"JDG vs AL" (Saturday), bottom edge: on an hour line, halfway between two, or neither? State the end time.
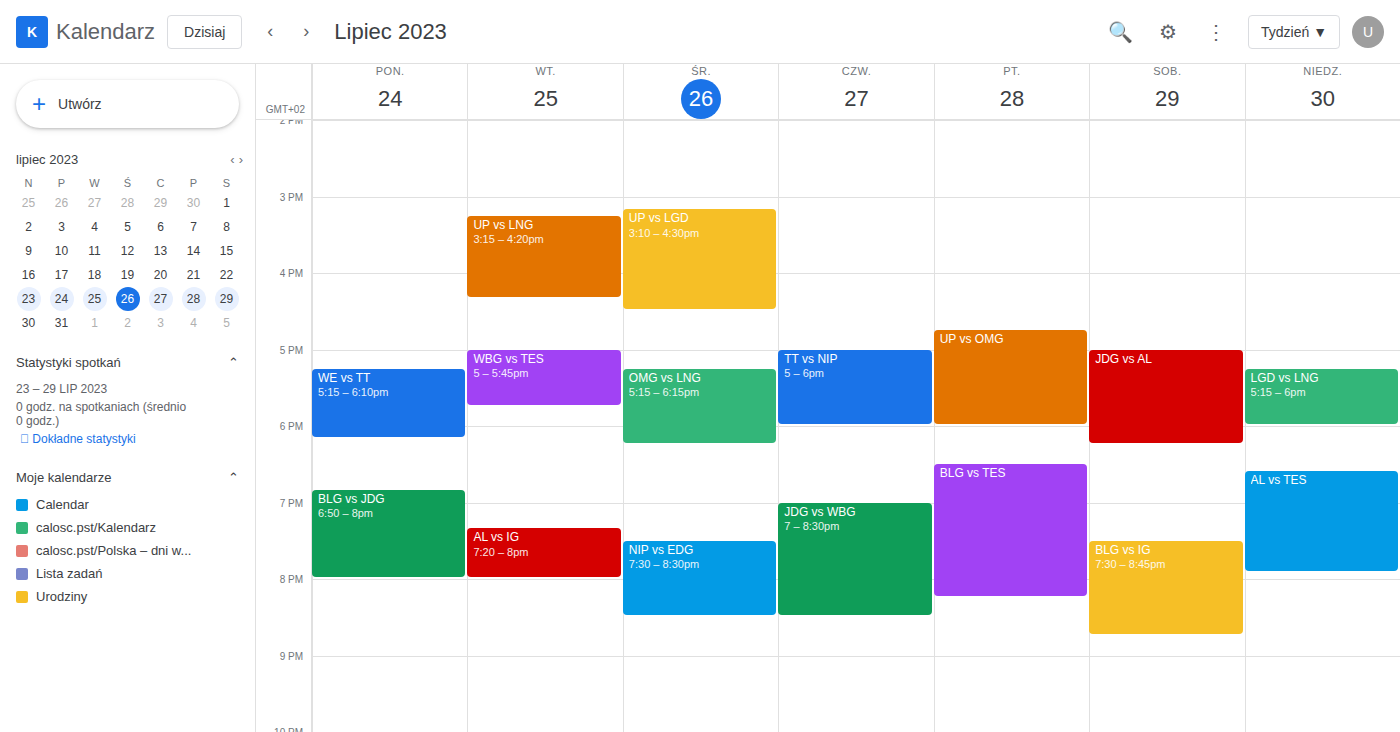
6:15 PM -- neither: a quarter of the way from the 6 PM line to the 7 PM line.